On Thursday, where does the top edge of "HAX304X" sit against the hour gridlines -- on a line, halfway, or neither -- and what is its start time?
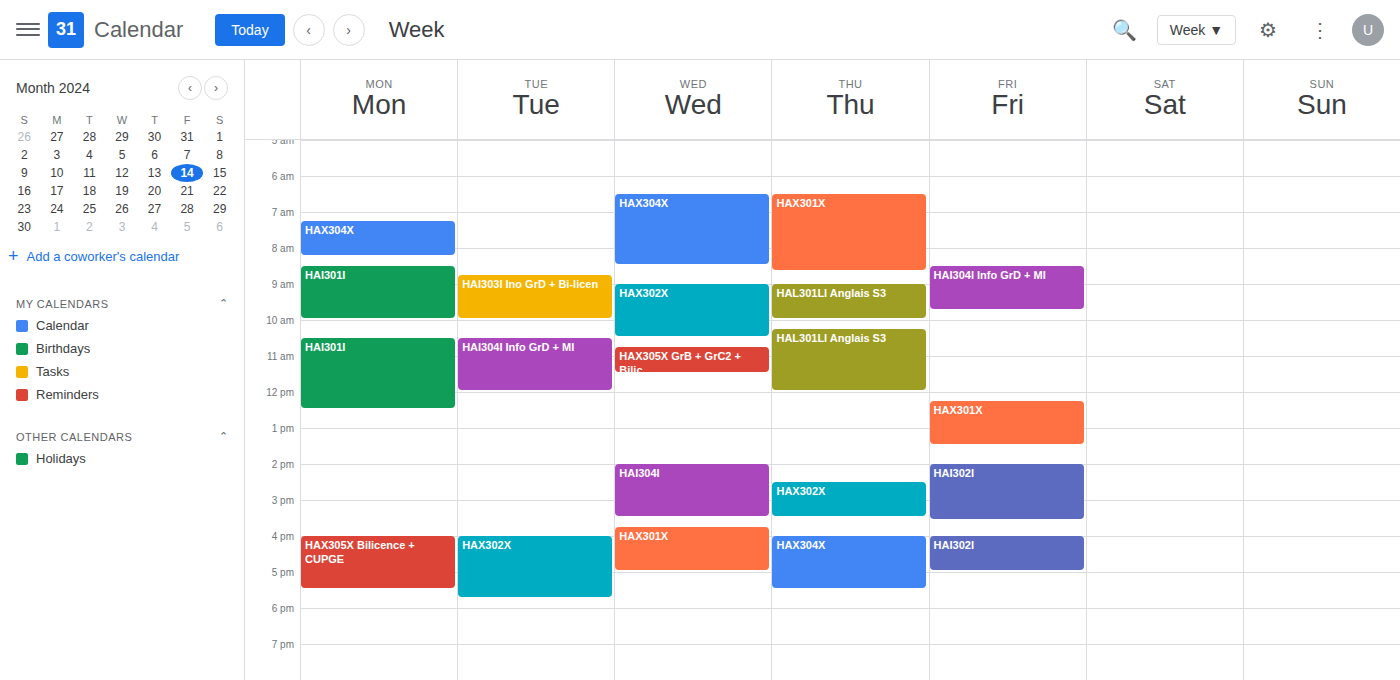
4:00 PM -- exactly on the 4 PM line.